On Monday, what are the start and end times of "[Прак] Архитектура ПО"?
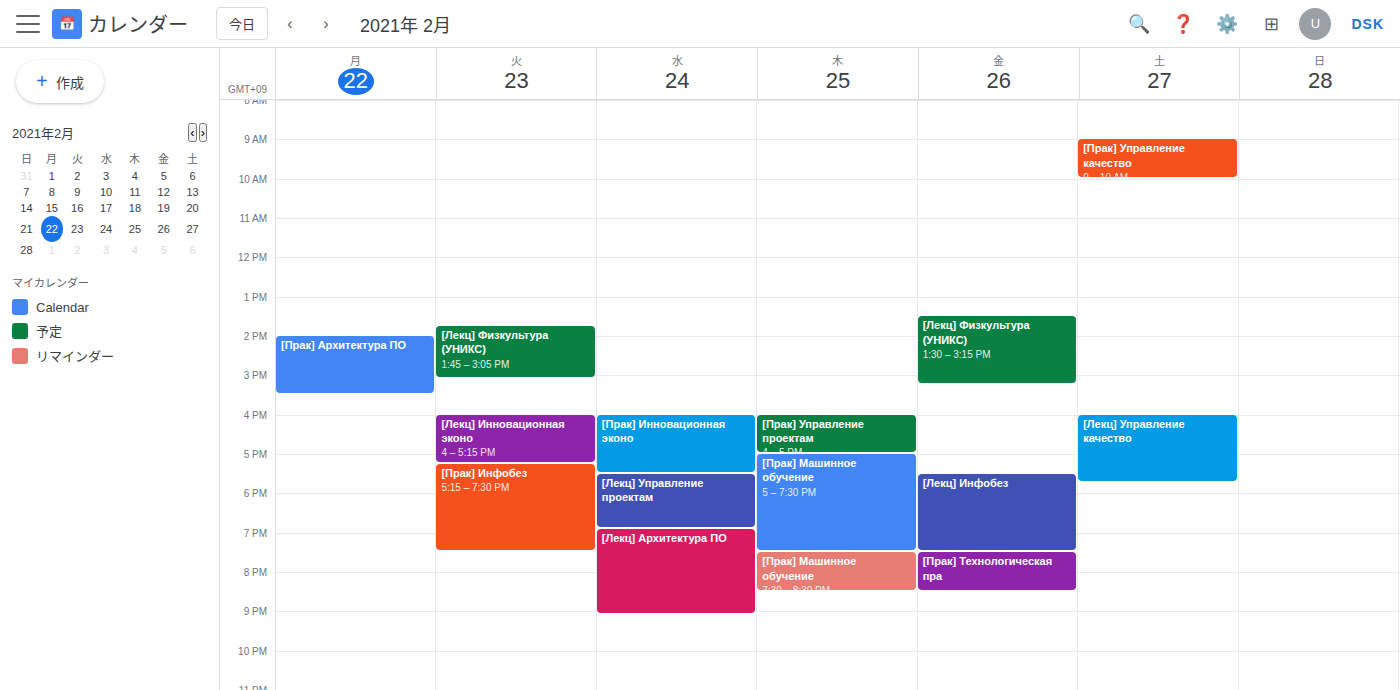
2:00 PM to 3:30 PM